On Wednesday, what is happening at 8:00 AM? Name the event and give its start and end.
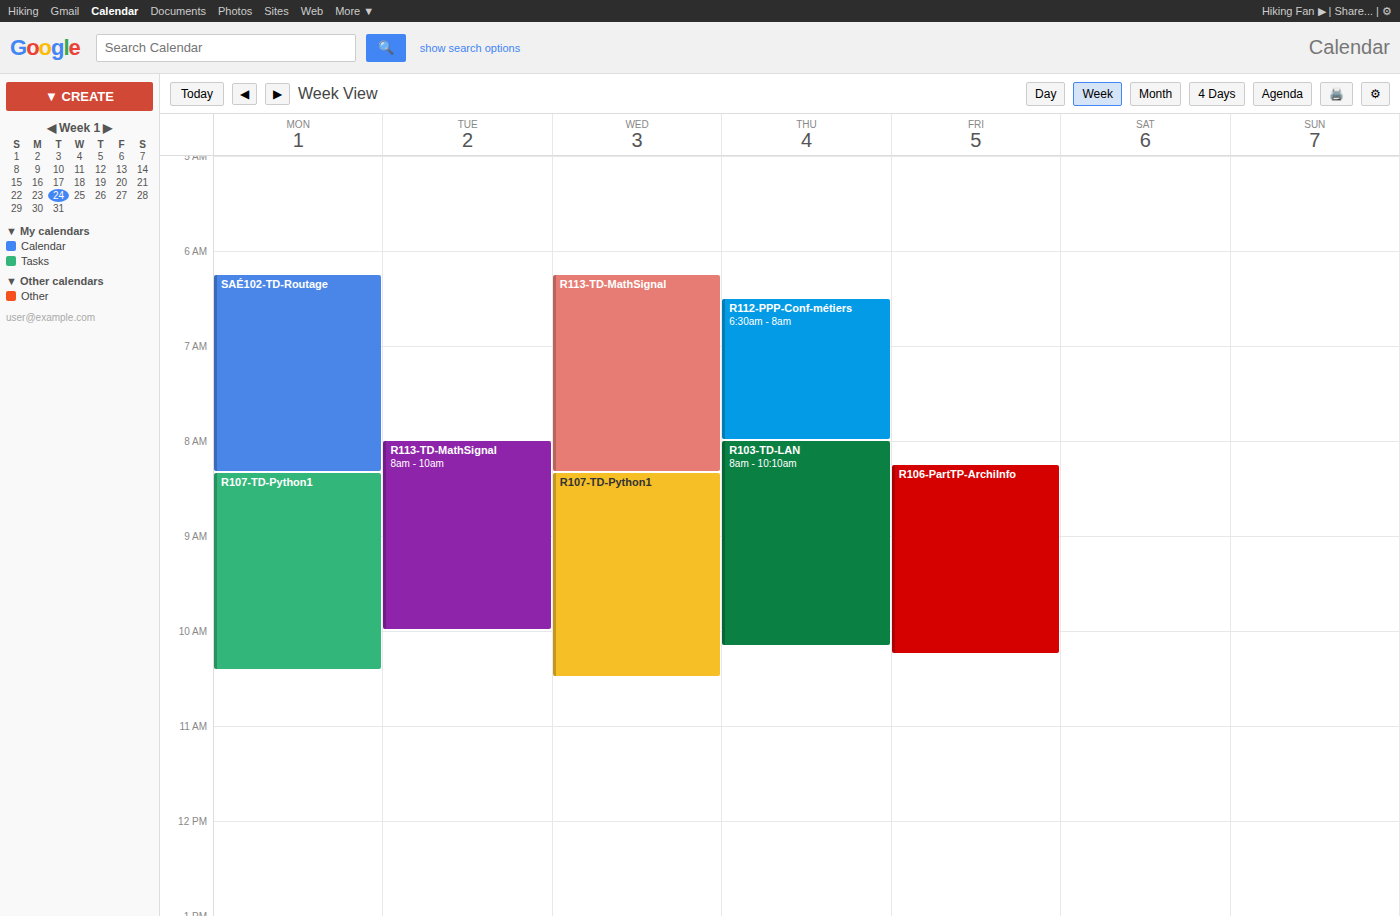
"R113-TD-MathSignal", 6:15 AM to 8:20 AM